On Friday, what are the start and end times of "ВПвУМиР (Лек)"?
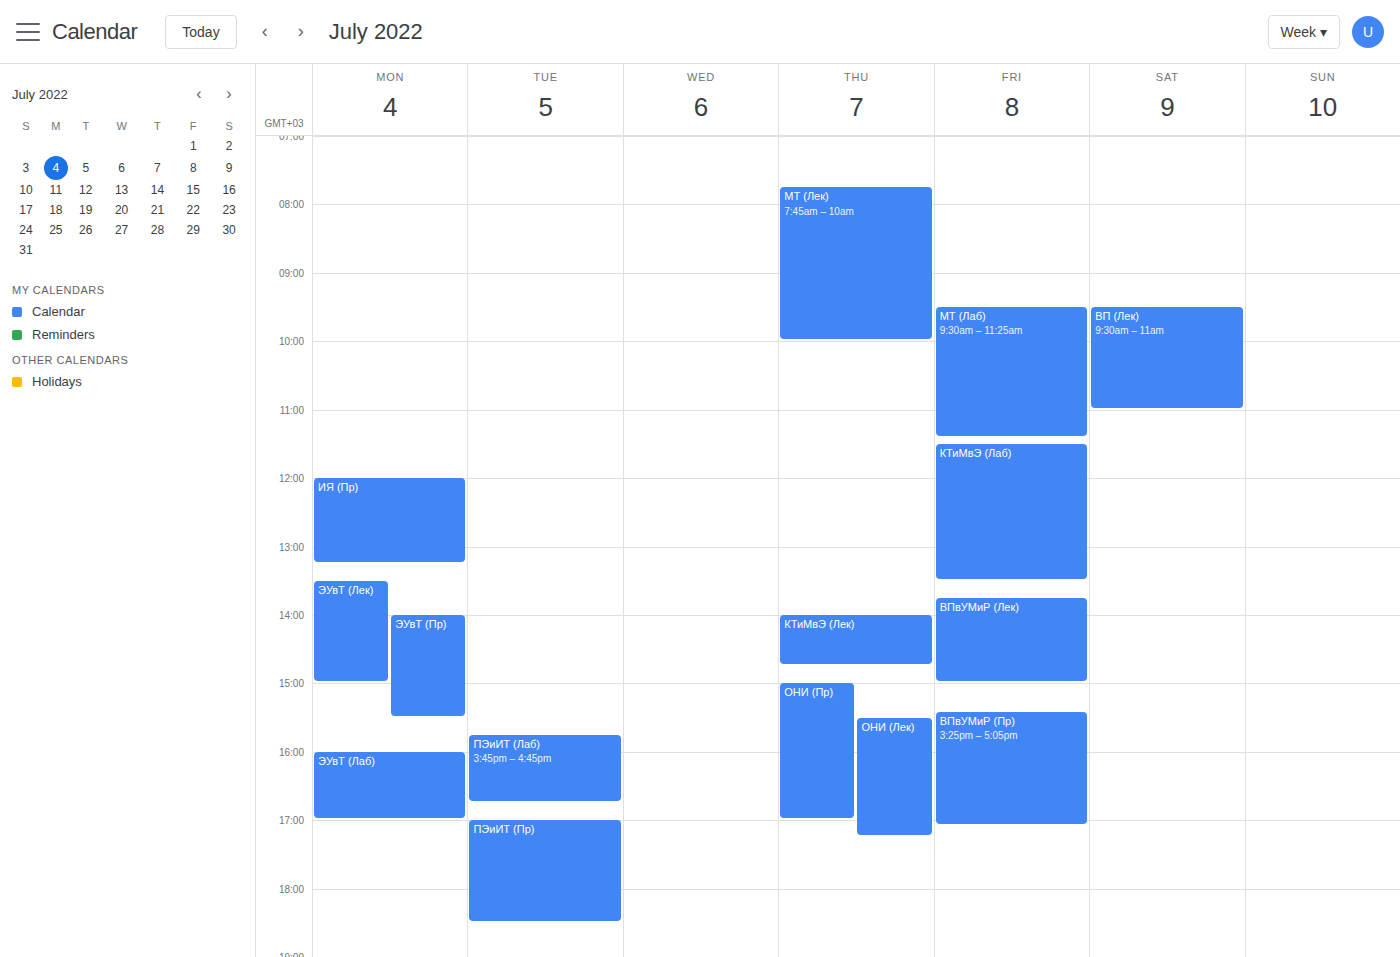
1:45 PM to 3:00 PM